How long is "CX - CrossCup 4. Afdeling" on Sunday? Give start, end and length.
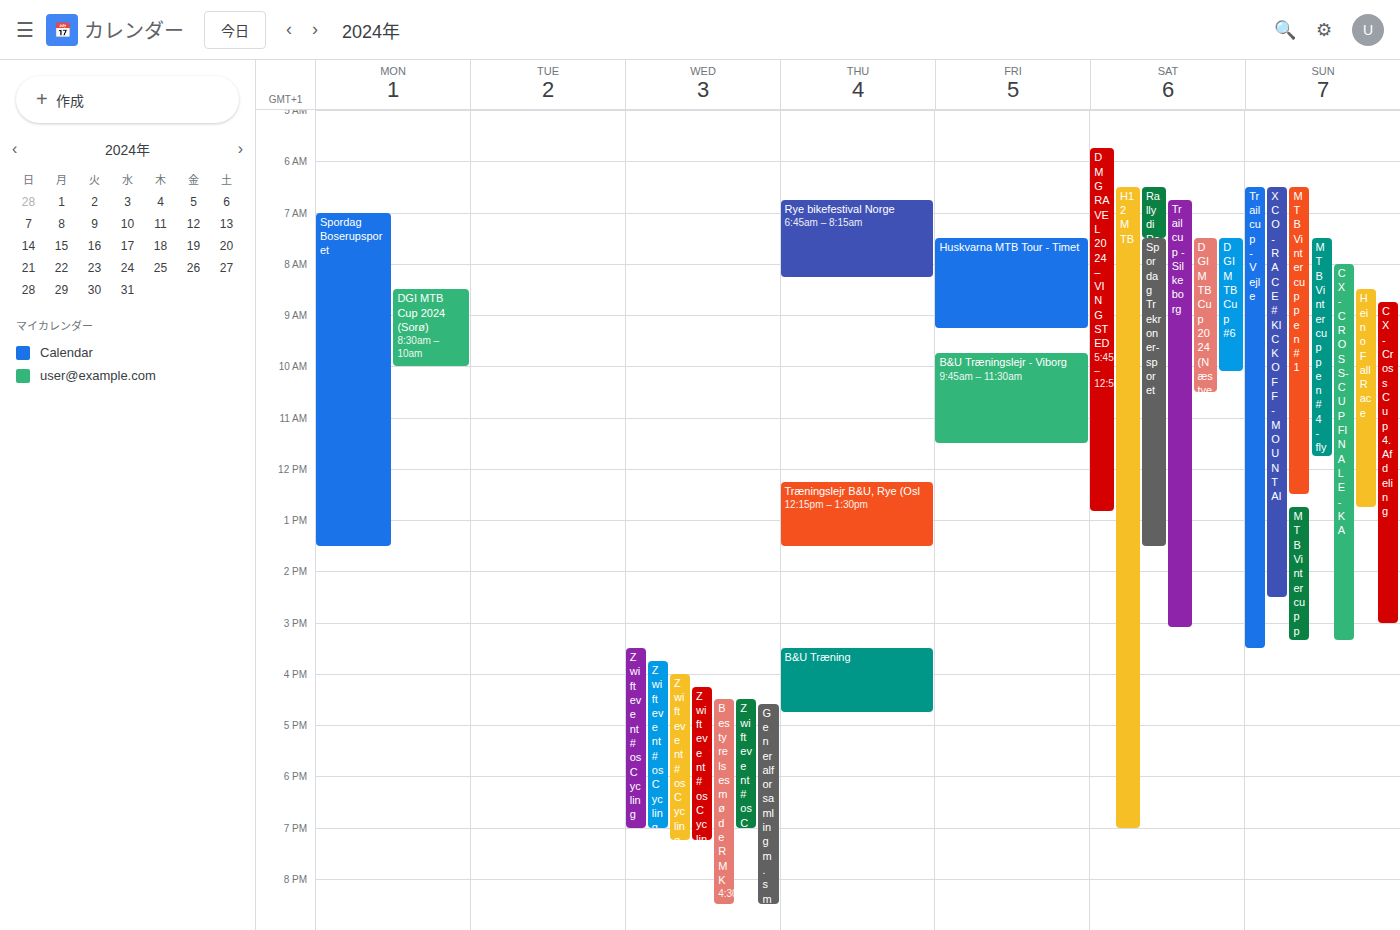
8:45 AM to 3:00 PM, 6 hours 15 minutes